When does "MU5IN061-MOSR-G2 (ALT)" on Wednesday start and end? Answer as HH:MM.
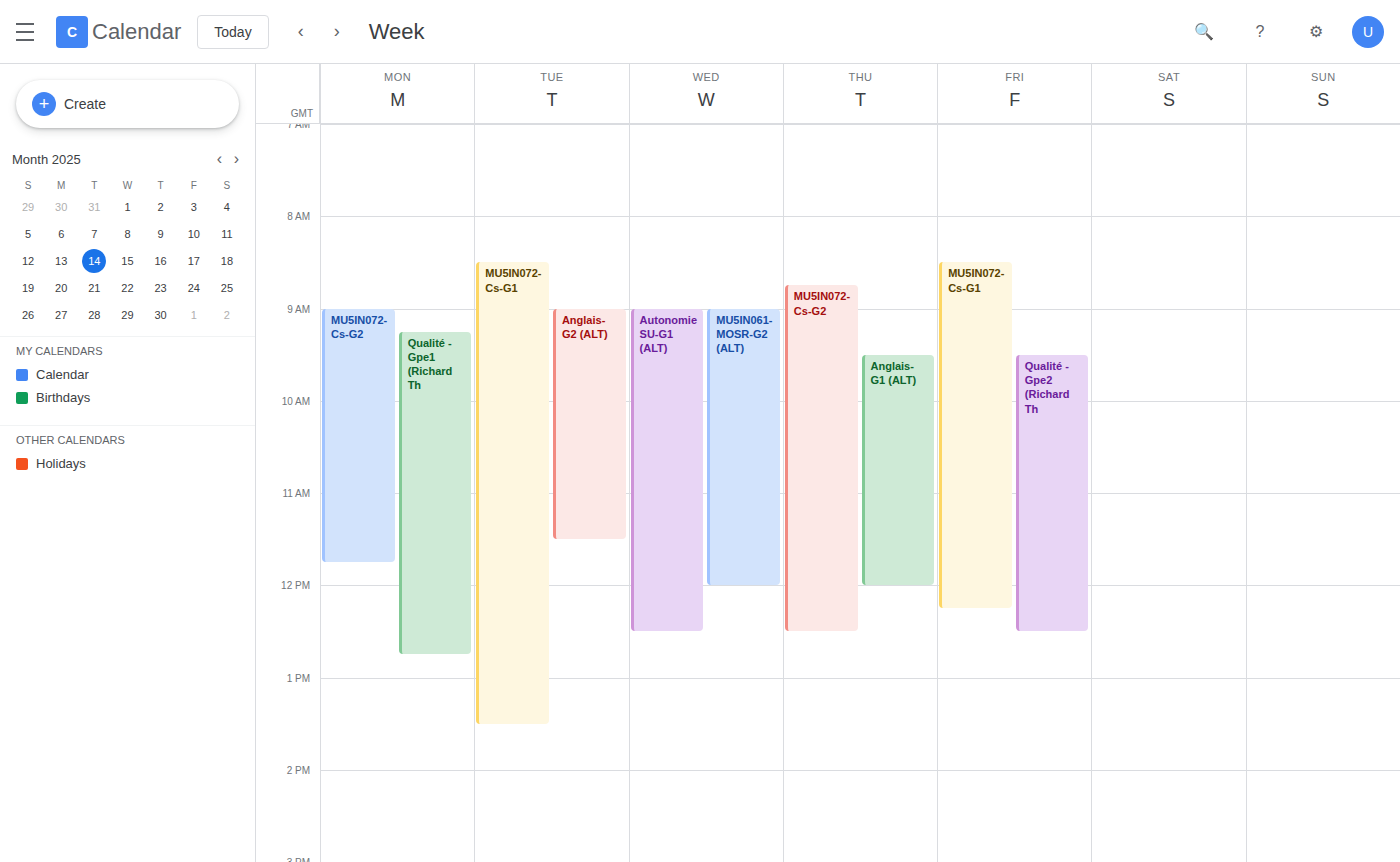
09:00 to 12:00